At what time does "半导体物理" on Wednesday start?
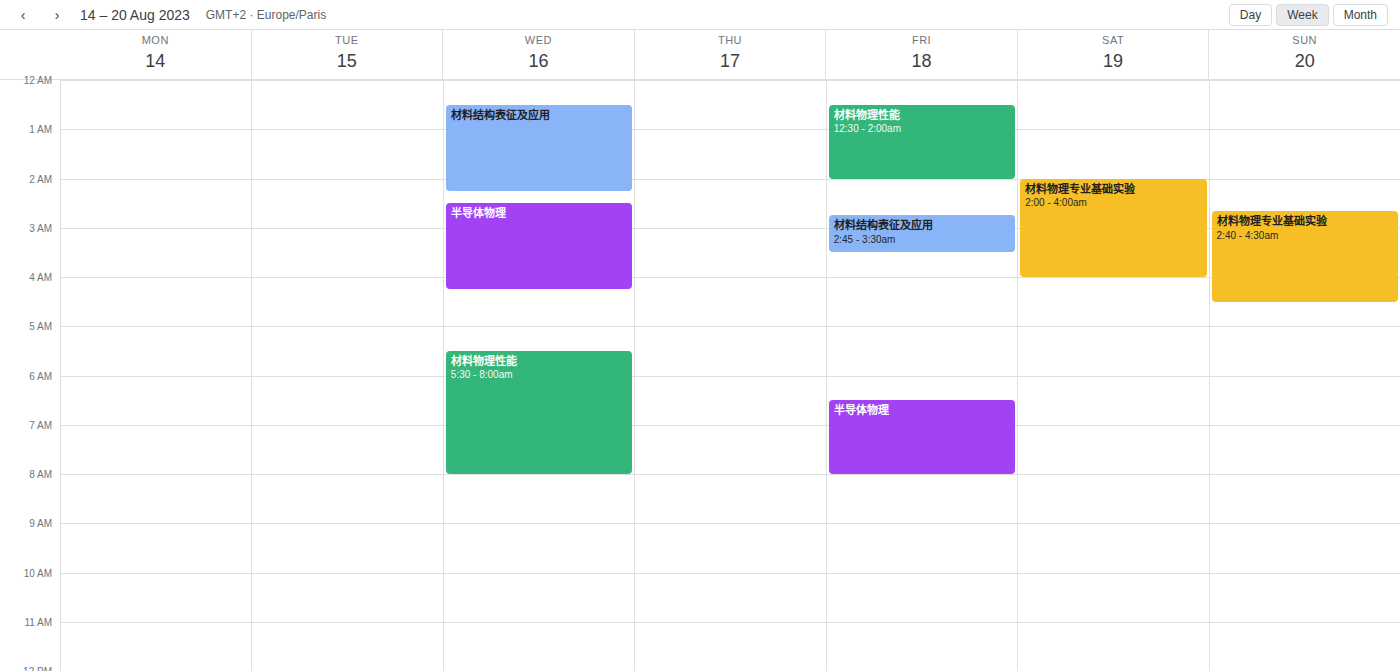
2:30 AM